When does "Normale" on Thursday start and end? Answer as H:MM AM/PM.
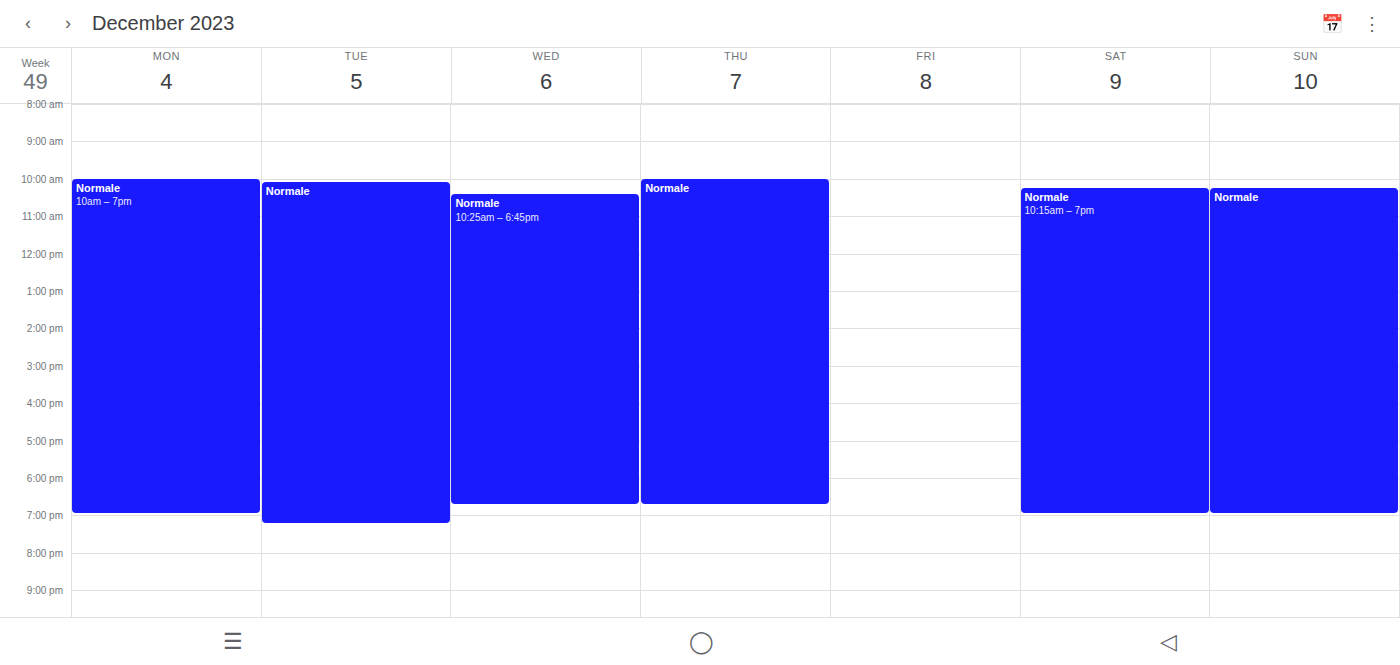
10:00 AM to 6:45 PM